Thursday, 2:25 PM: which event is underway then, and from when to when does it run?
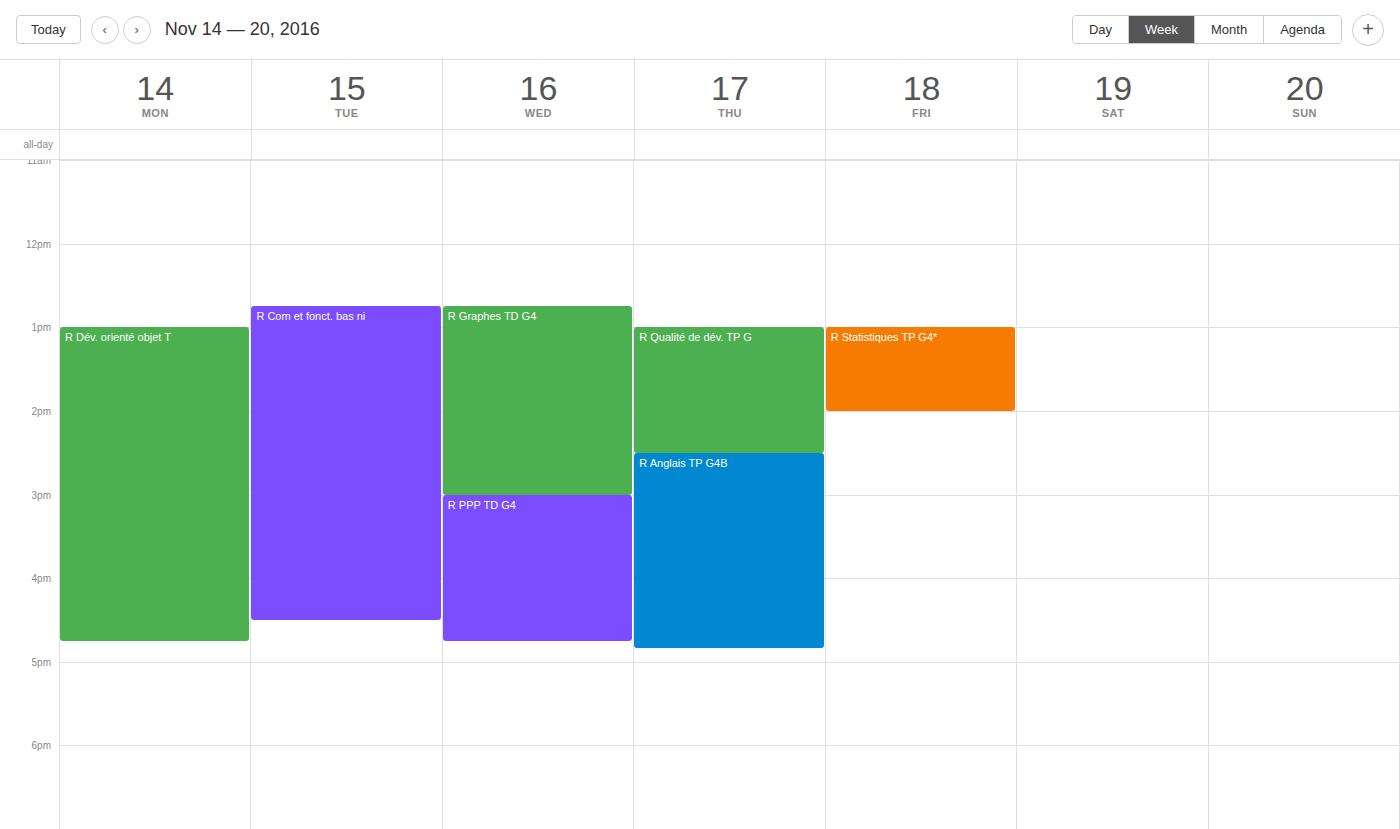
"R Qualité de dév. TP G", 1:00 PM to 2:30 PM